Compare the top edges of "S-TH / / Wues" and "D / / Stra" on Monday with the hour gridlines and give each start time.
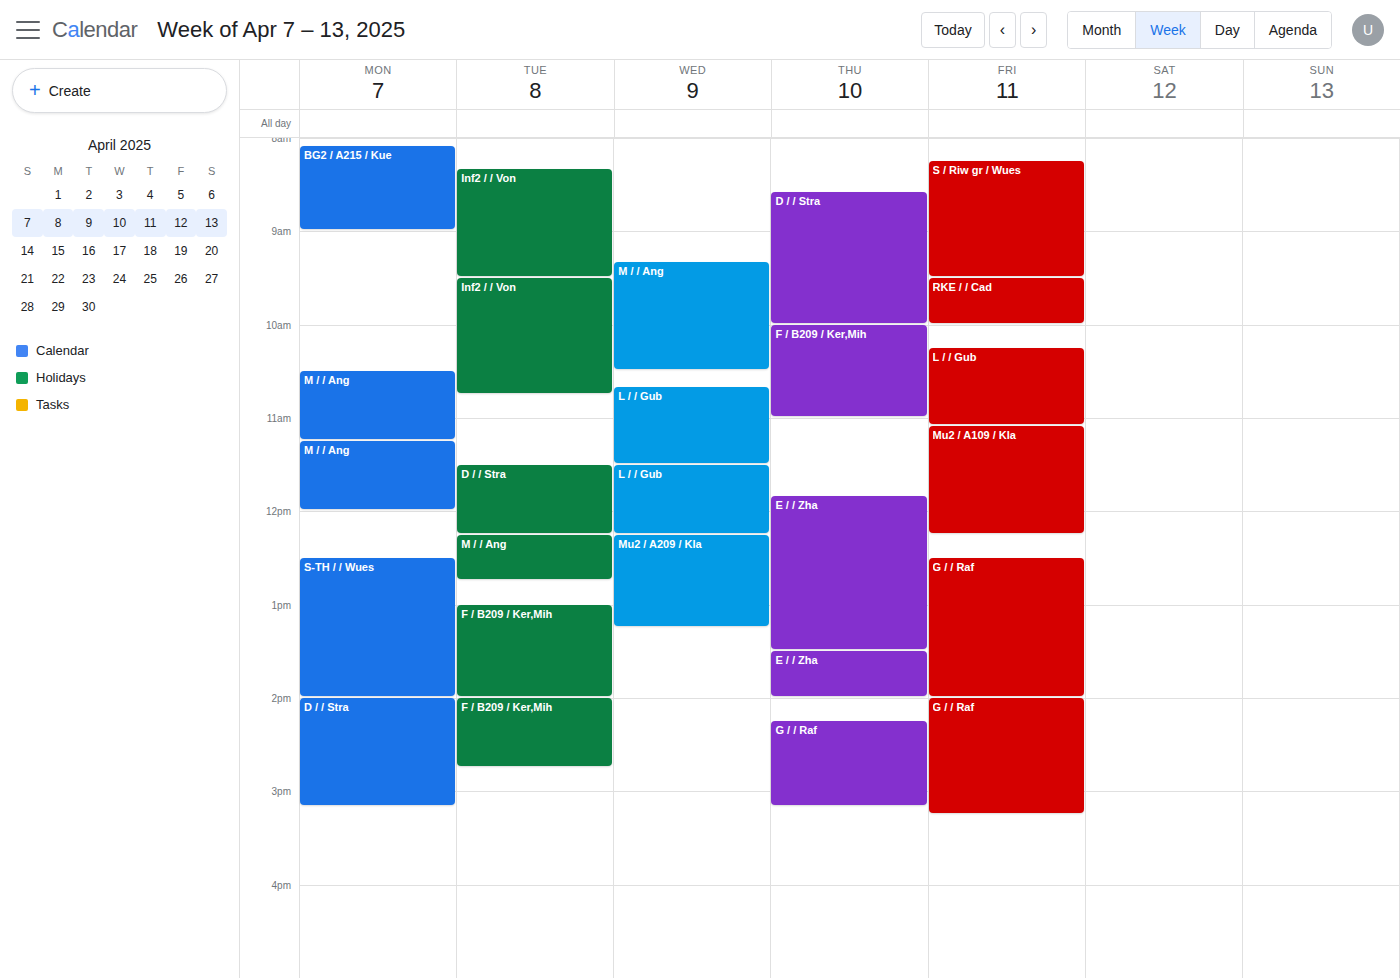
"S-TH / / Wues": 12:30 PM, halfway between the 12 PM and 1 PM lines. "D / / Stra": 2:00 PM, exactly on the 2 PM line.